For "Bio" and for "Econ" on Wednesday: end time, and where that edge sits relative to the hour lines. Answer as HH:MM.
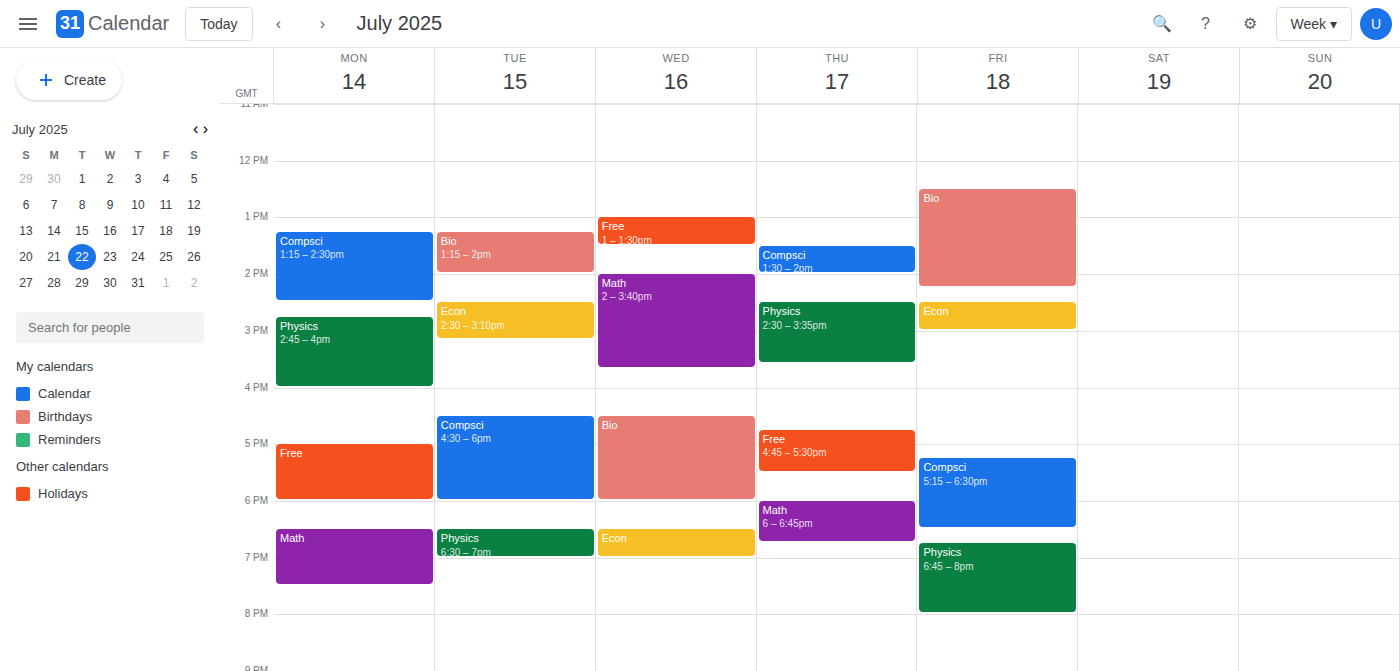
"Bio": 18:00, exactly on the 18:00 line. "Econ": 19:00, exactly on the 19:00 line.